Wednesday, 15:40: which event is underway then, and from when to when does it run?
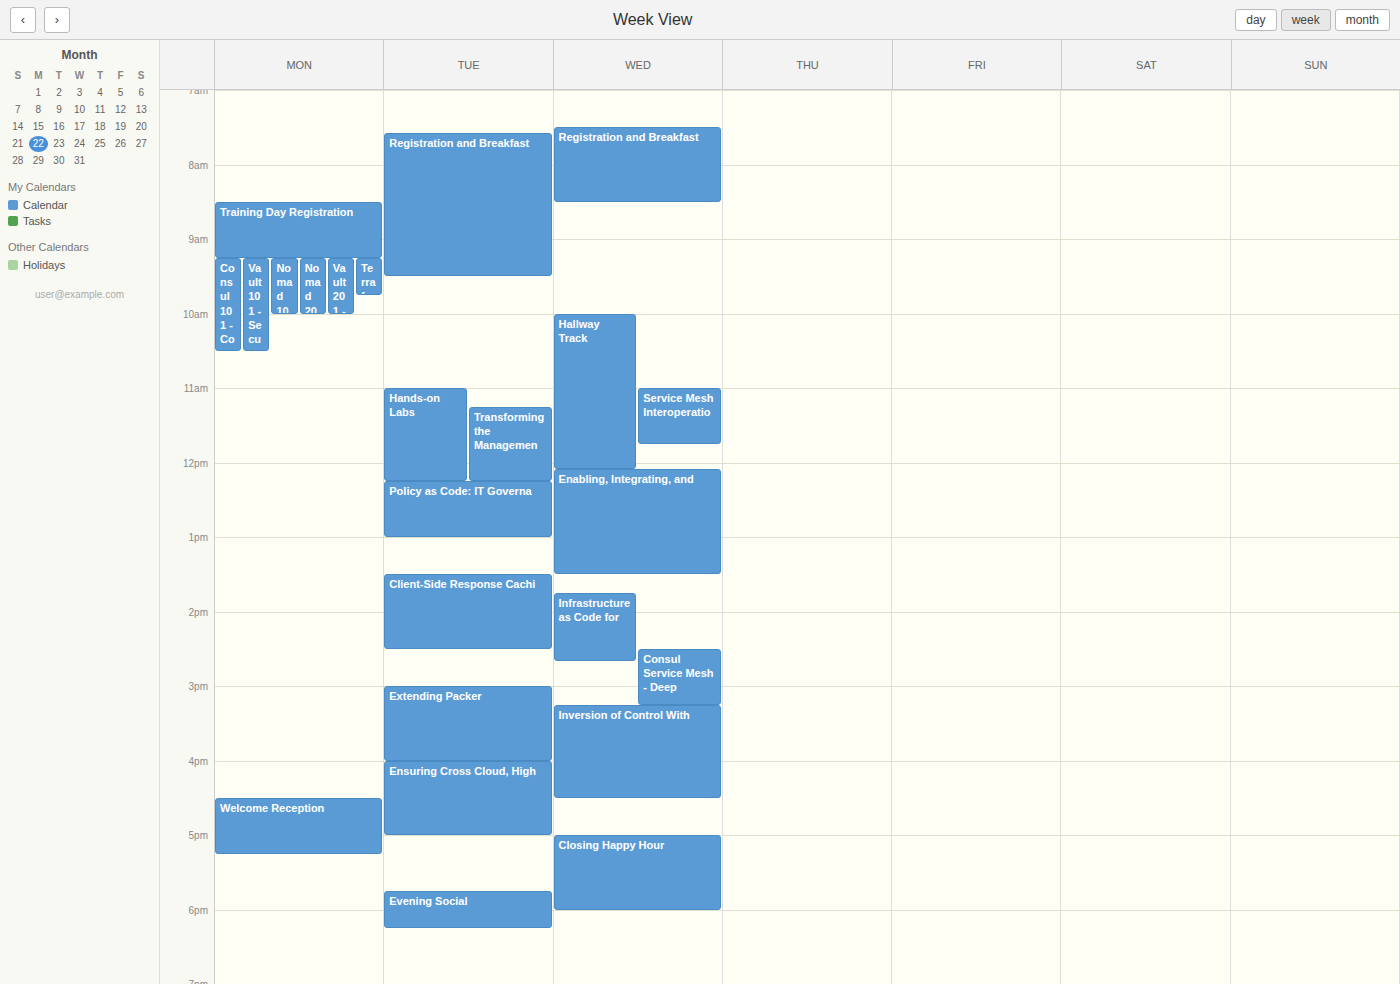
"Inversion of Control With", 15:15 to 16:30